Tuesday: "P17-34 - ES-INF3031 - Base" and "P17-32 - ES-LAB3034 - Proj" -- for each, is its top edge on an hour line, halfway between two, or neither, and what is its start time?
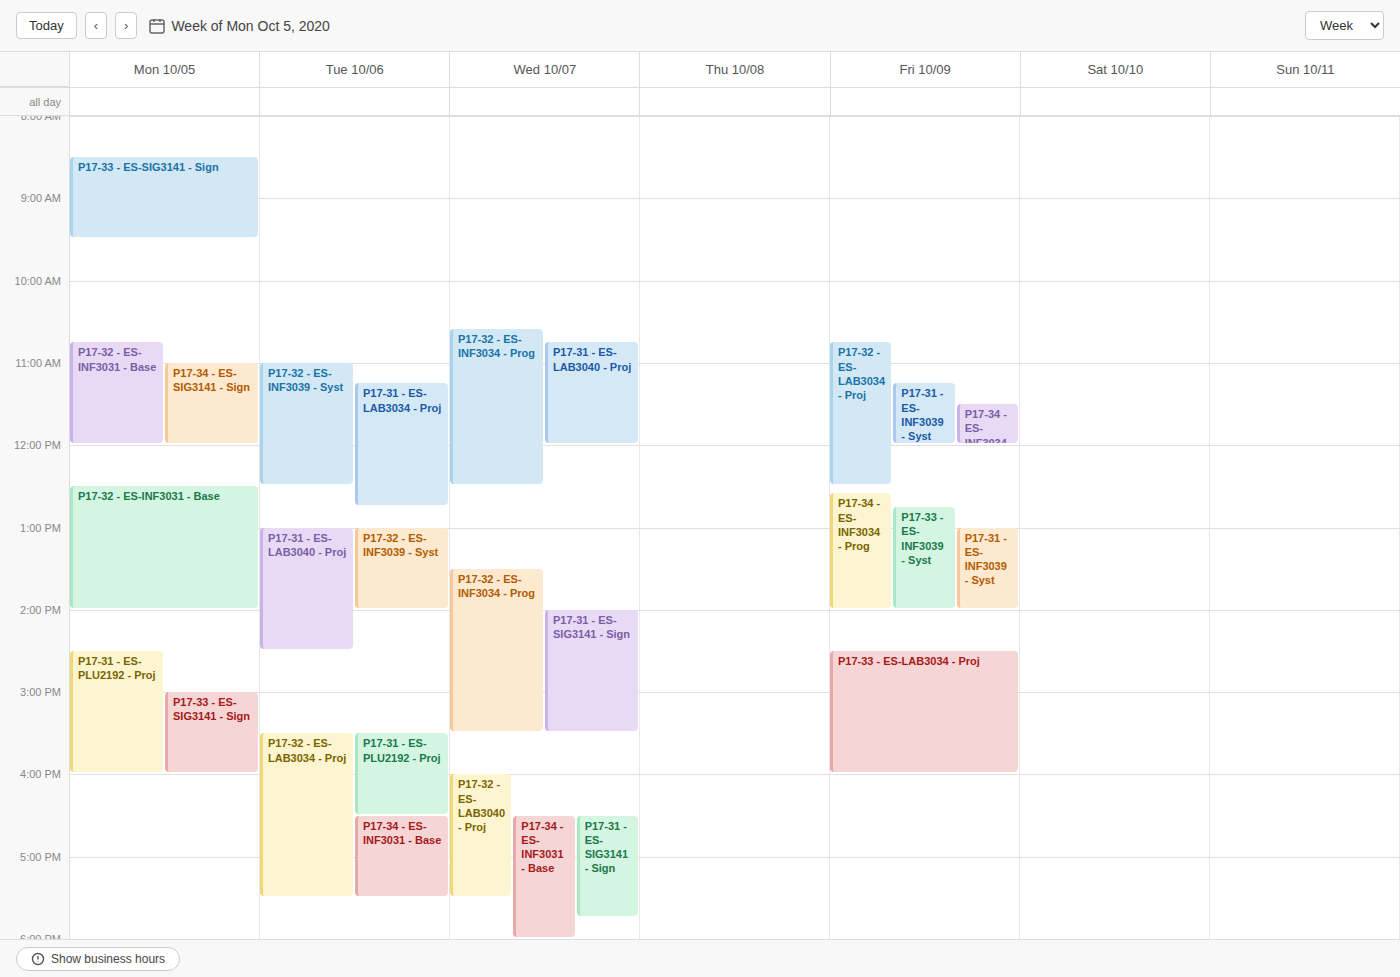
"P17-34 - ES-INF3031 - Base": 4:30 PM, halfway between the 4 PM and 5 PM lines. "P17-32 - ES-LAB3034 - Proj": 3:30 PM, halfway between the 3 PM and 4 PM lines.